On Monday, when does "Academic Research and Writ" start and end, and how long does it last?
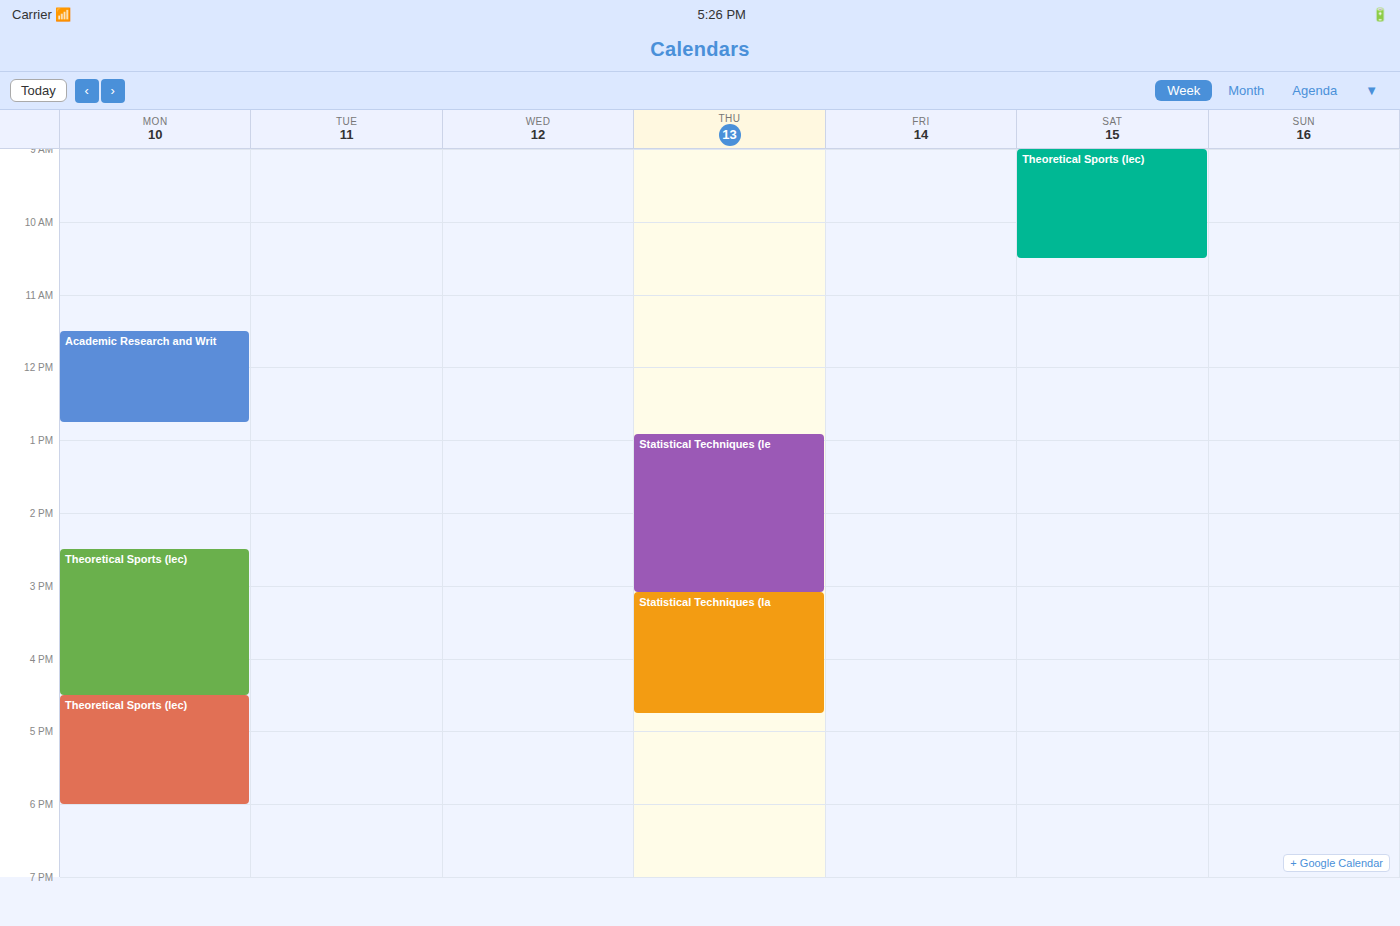
11:30 AM to 12:45 PM, 1 hour 15 minutes